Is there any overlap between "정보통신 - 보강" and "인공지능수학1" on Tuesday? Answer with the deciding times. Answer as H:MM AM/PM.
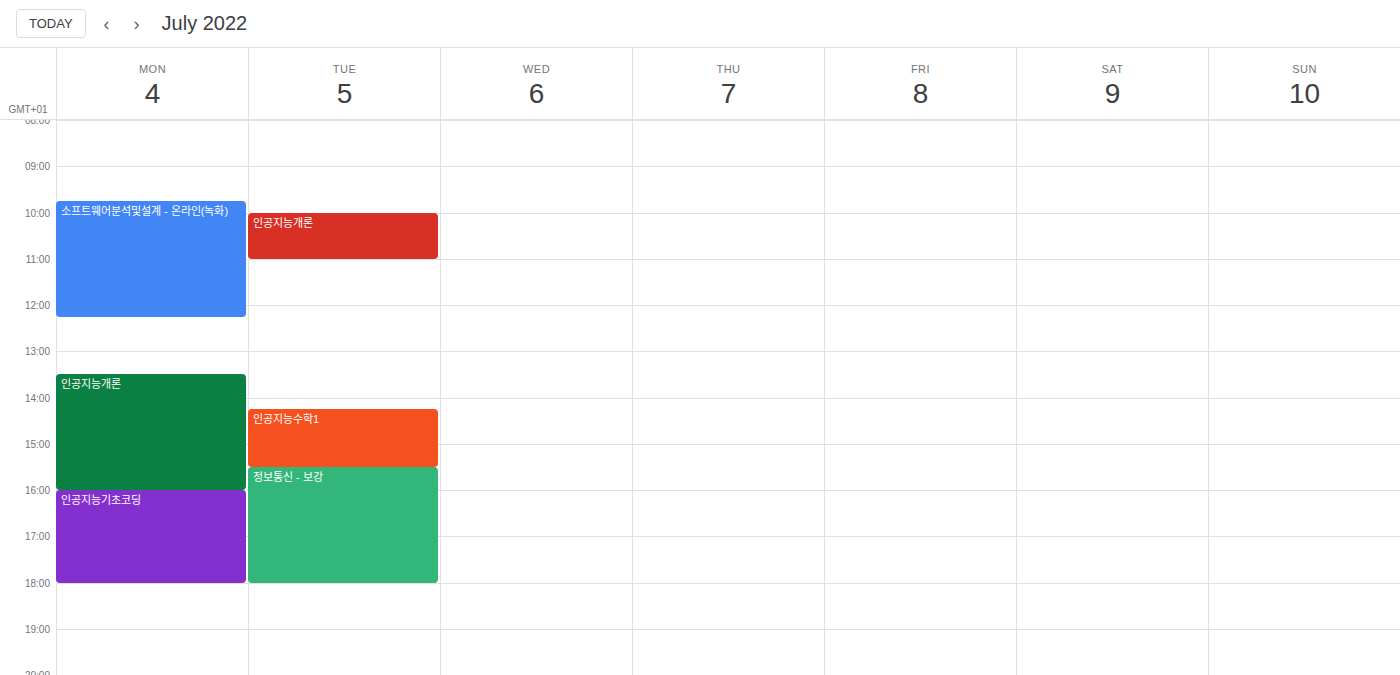
"인공지능수학1" ends at 3:30 PM, exactly when "정보통신 - 보강" starts -- they touch but do not overlap.